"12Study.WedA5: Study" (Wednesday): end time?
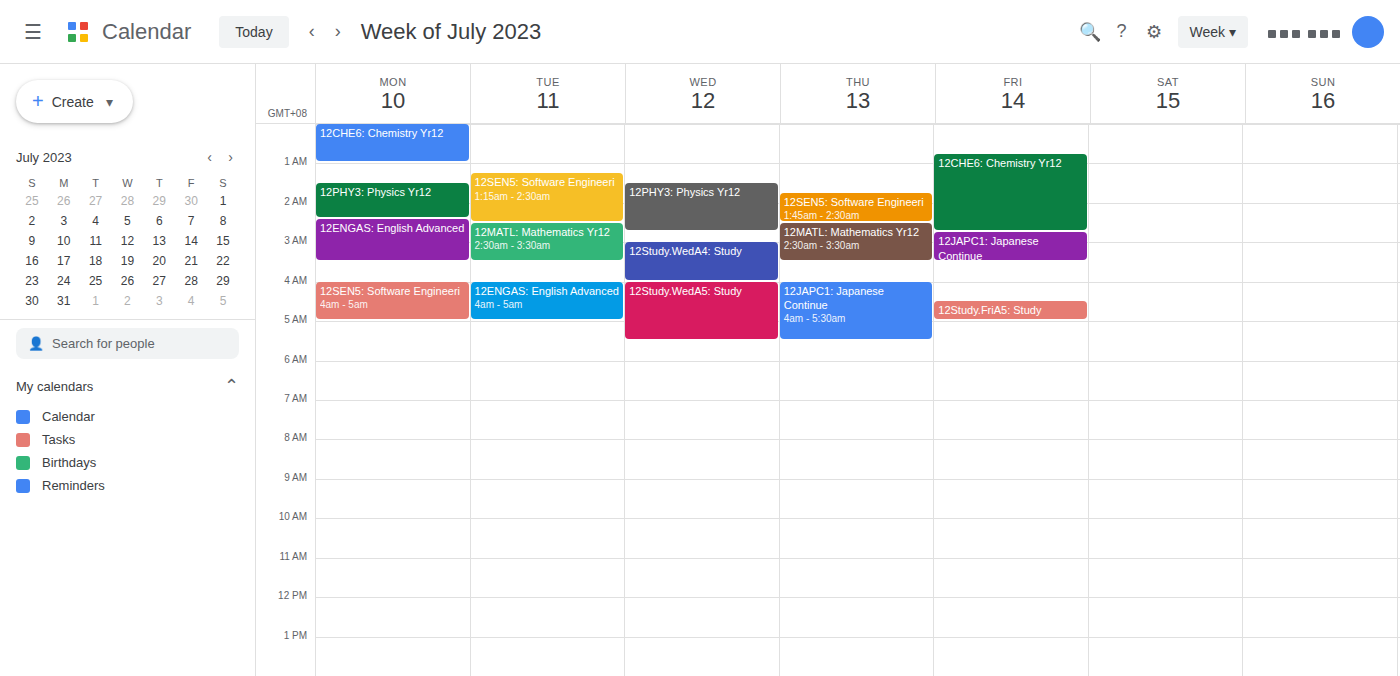
05:30